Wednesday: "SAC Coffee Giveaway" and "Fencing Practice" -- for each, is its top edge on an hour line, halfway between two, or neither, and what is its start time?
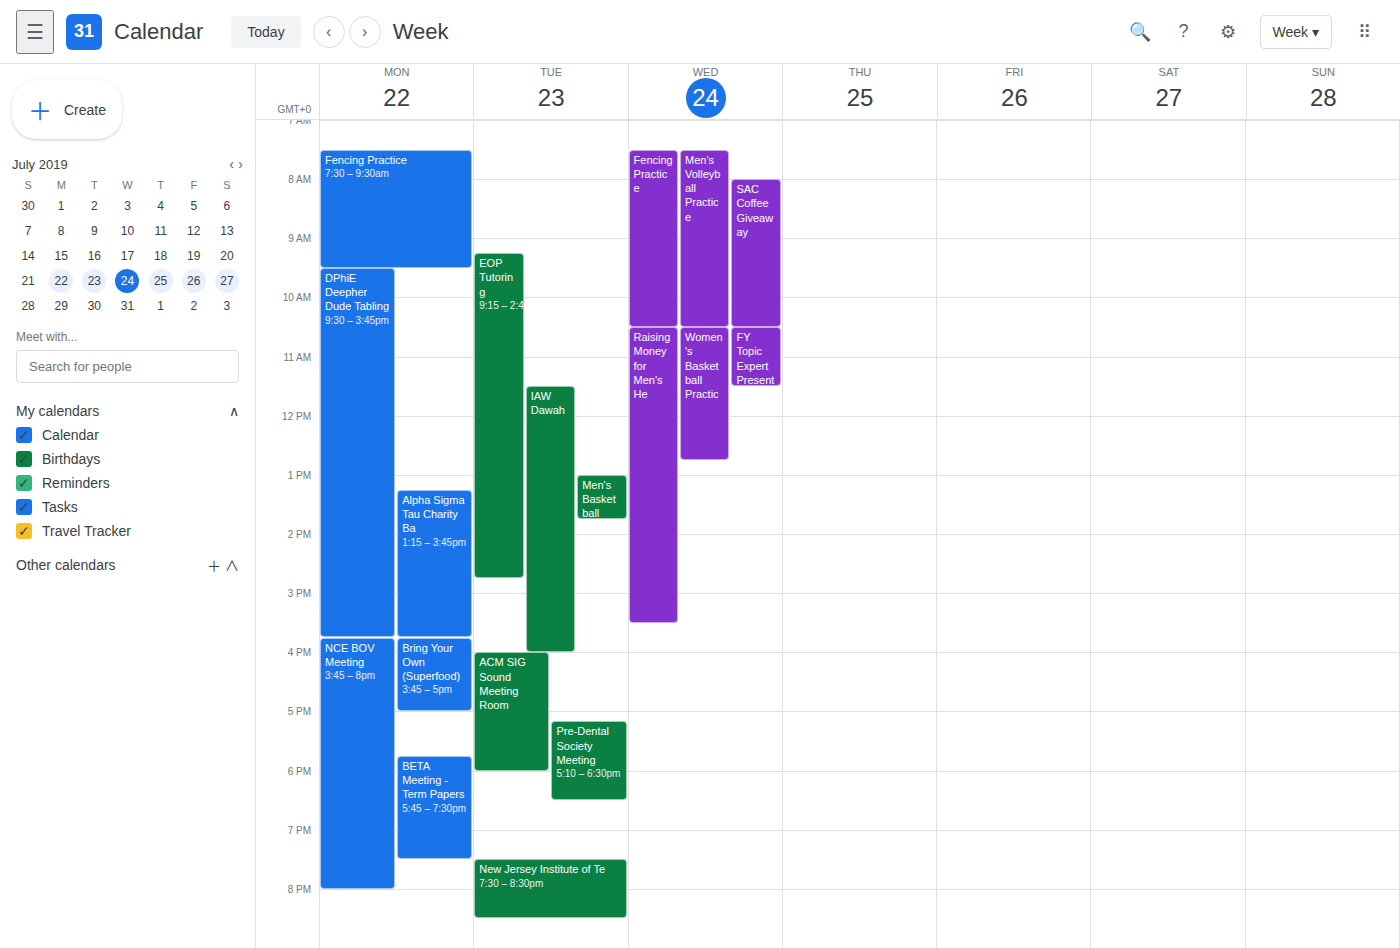
"SAC Coffee Giveaway": 8:00 AM, exactly on the 8 AM line. "Fencing Practice": 7:30 AM, halfway between the 7 AM and 8 AM lines.